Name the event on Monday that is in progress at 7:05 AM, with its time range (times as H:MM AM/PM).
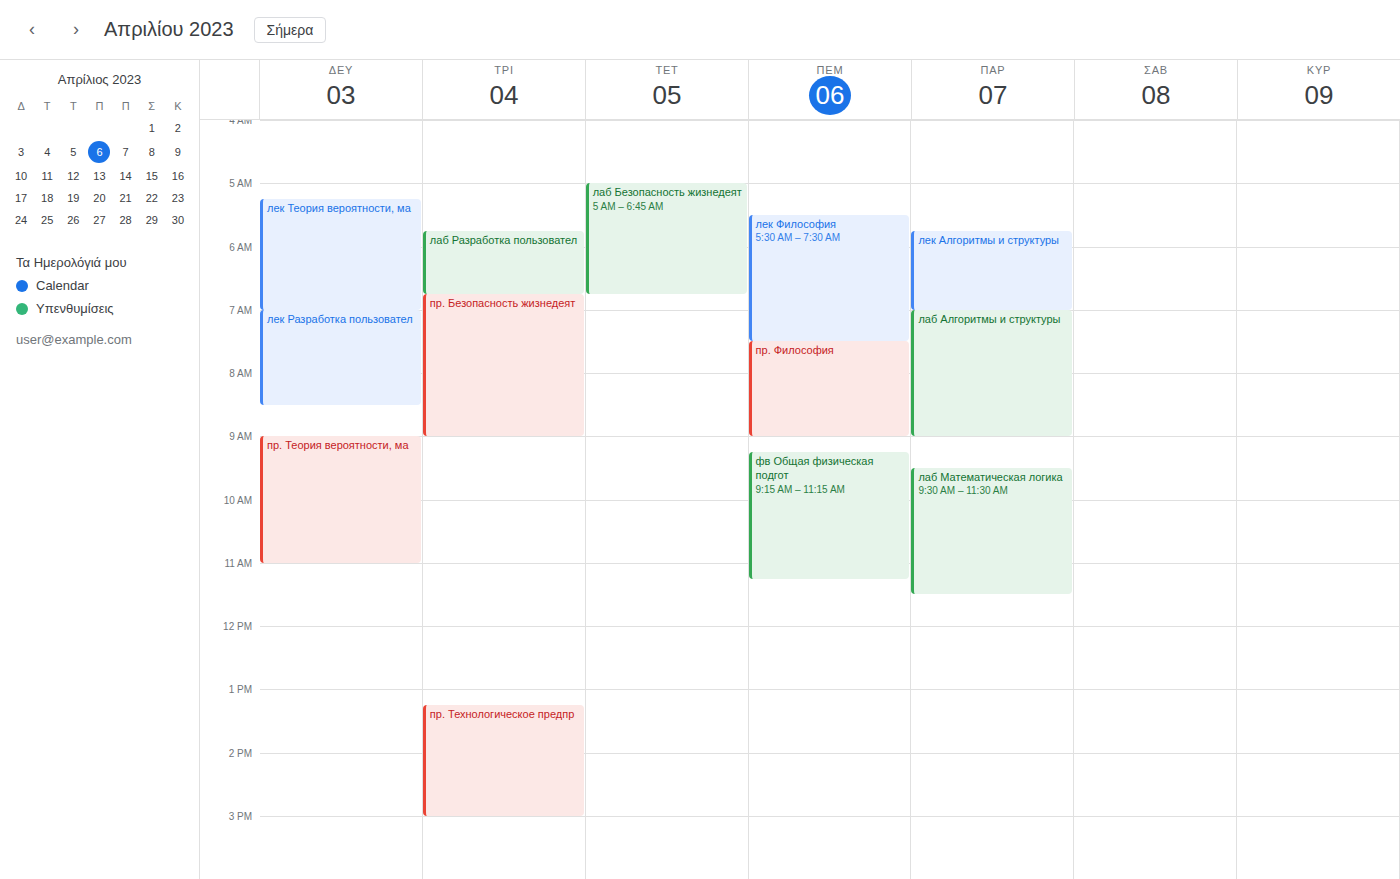
"лек Разработка пользовател", 7:00 AM to 8:30 AM